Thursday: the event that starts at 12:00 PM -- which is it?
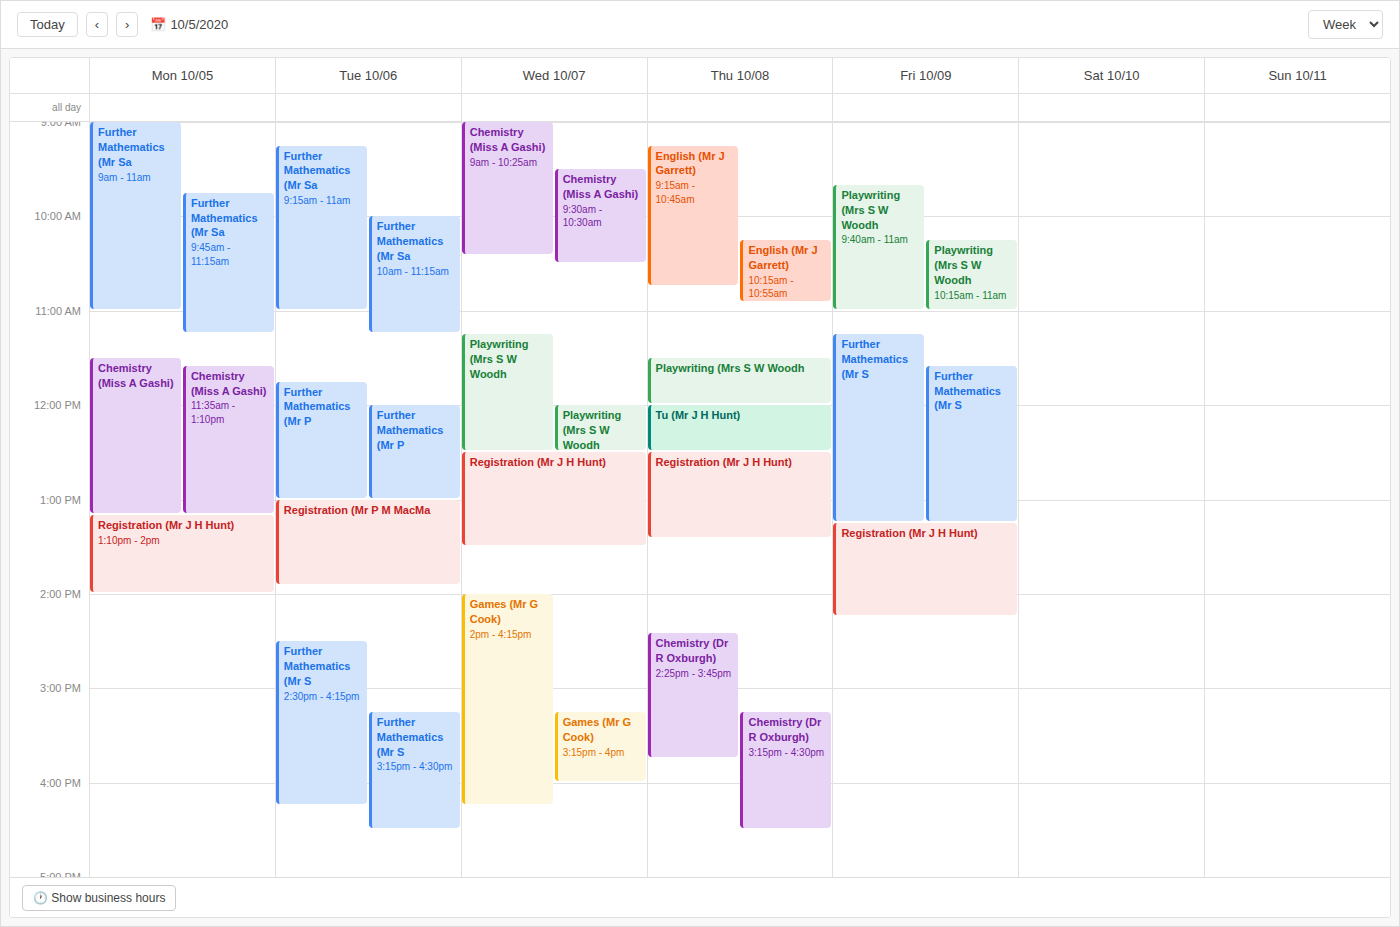
"Tu (Mr J H Hunt)"